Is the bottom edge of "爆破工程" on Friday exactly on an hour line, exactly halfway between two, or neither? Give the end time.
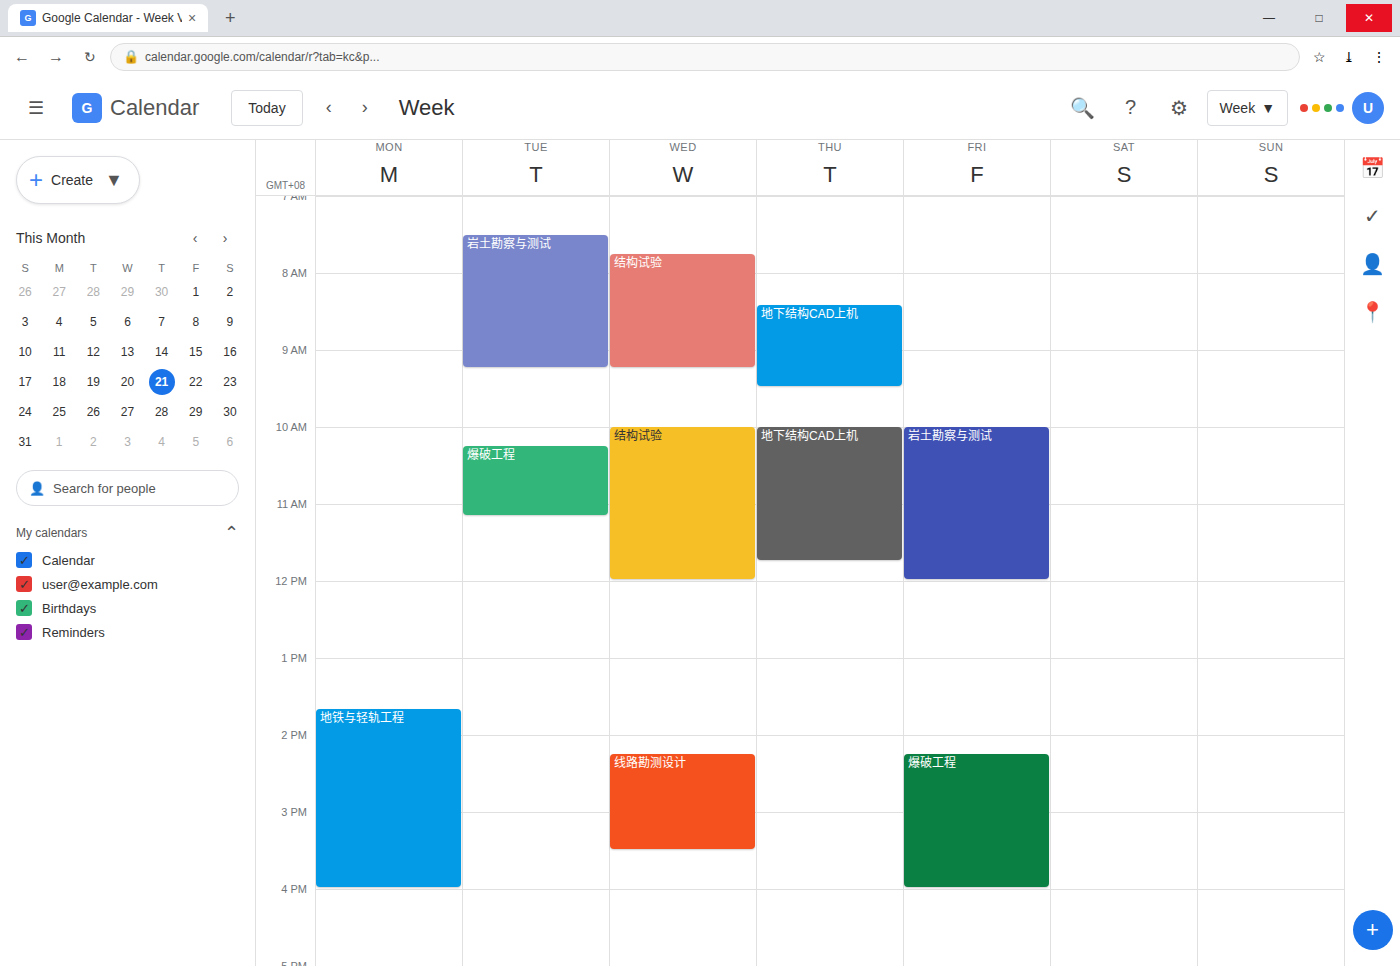
4:00 PM -- exactly on the 4 PM line.